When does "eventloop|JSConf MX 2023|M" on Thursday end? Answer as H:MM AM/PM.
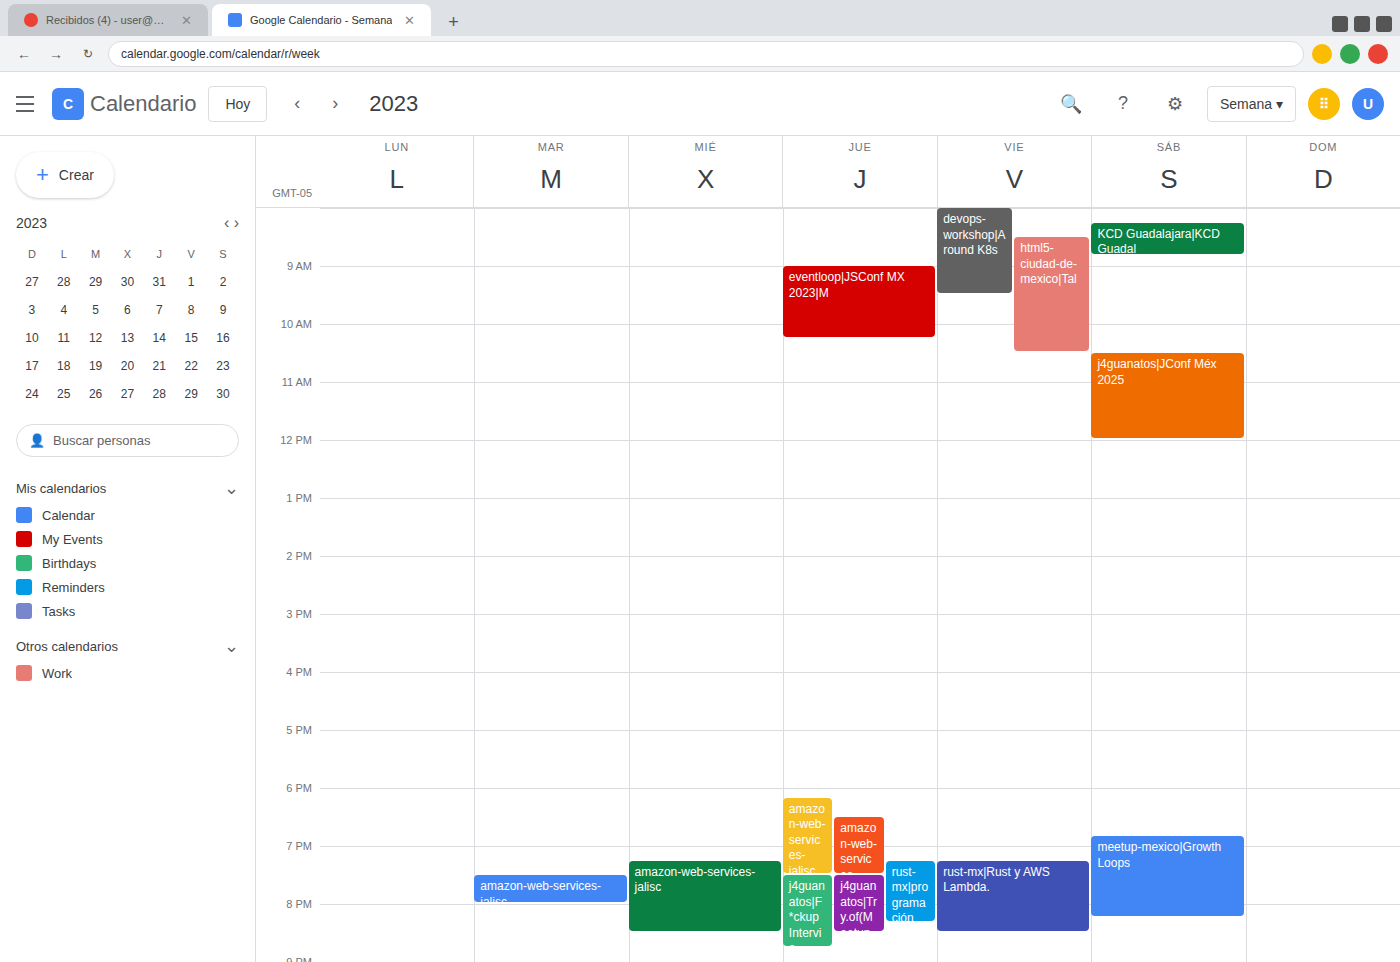
10:15 AM